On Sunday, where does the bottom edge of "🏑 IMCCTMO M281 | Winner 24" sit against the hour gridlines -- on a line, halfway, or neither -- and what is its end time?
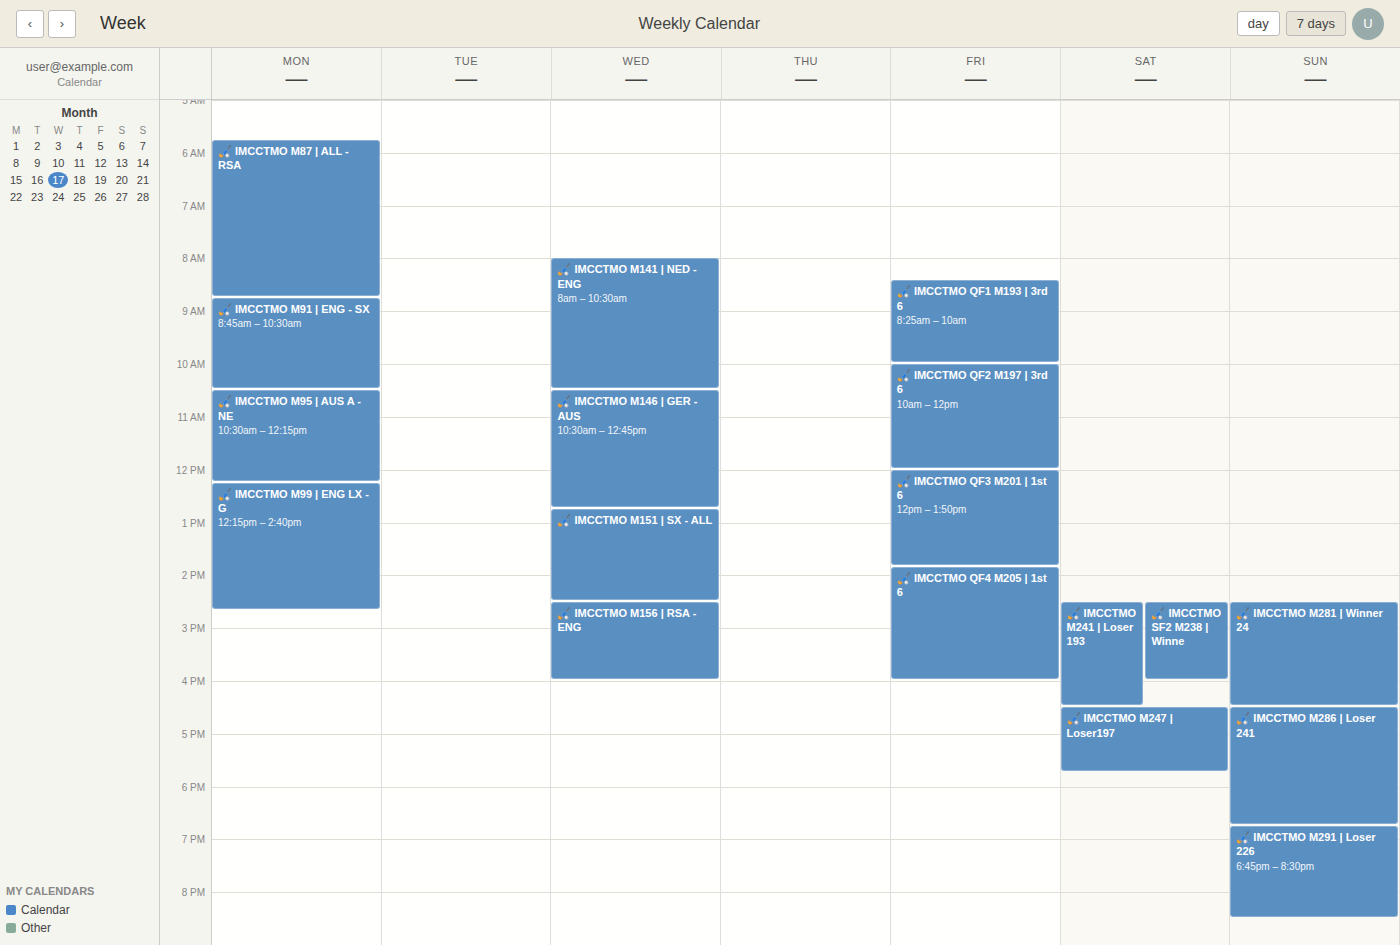
4:30 PM -- halfway between the 4 PM and 5 PM lines.